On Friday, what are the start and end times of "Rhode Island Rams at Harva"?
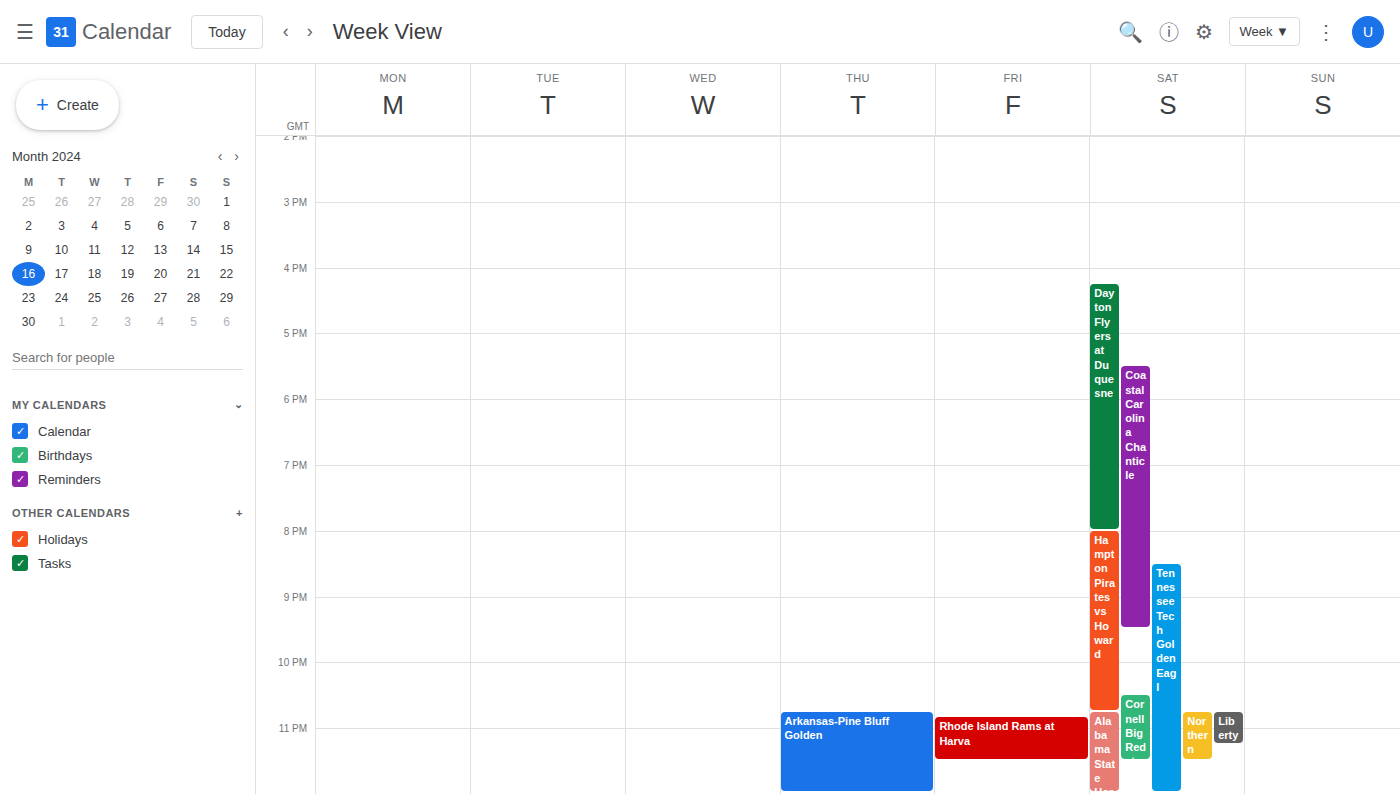
10:50 PM to 11:30 PM